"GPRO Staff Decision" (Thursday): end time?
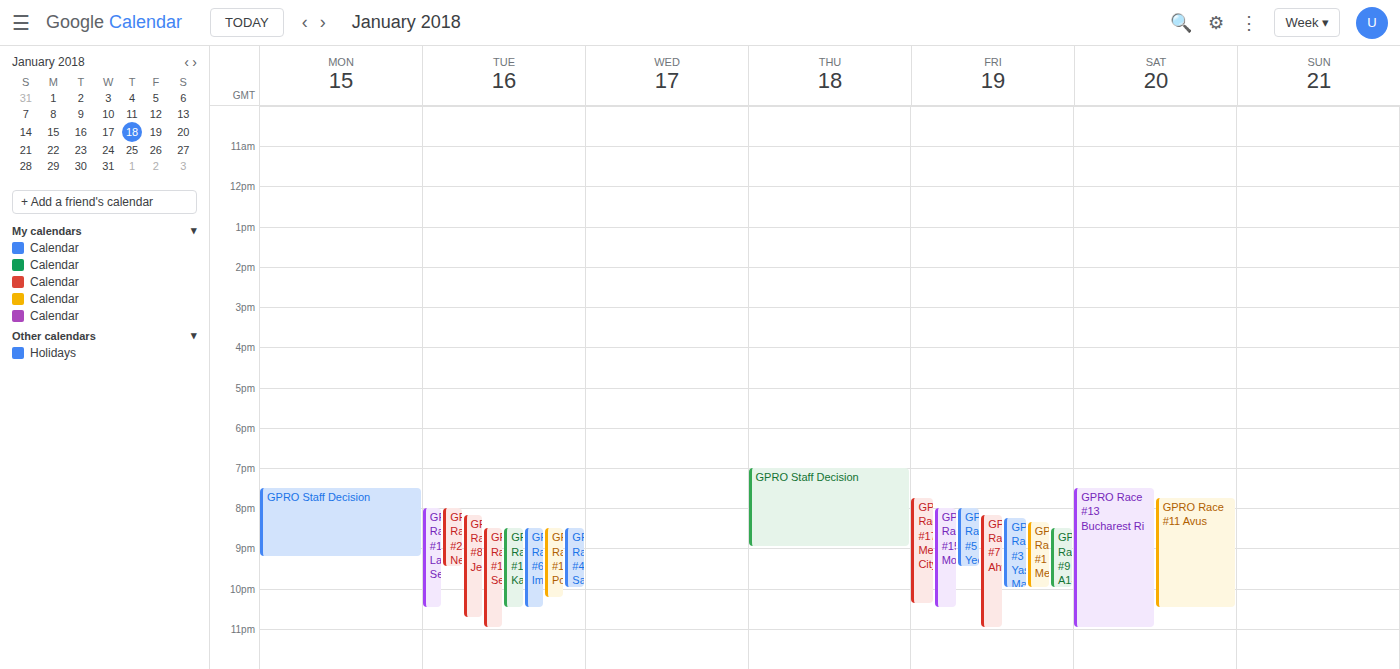
9:00 PM